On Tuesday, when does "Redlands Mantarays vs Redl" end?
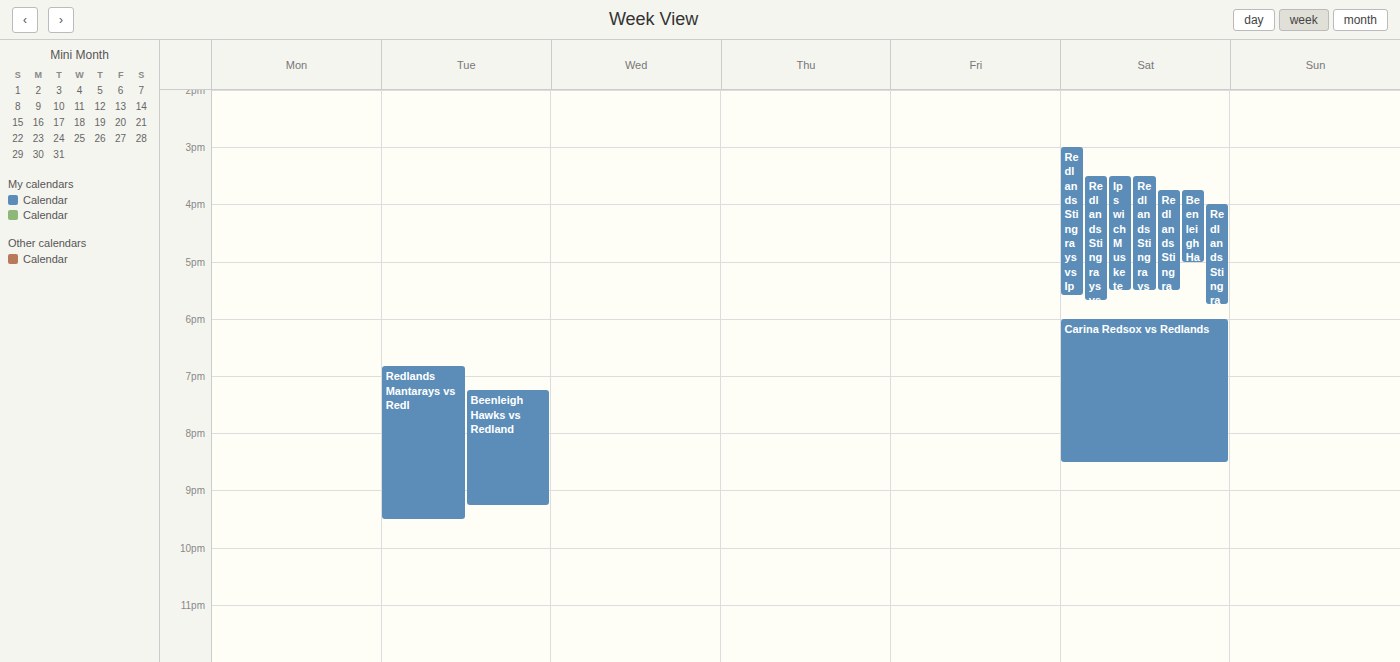
21:30